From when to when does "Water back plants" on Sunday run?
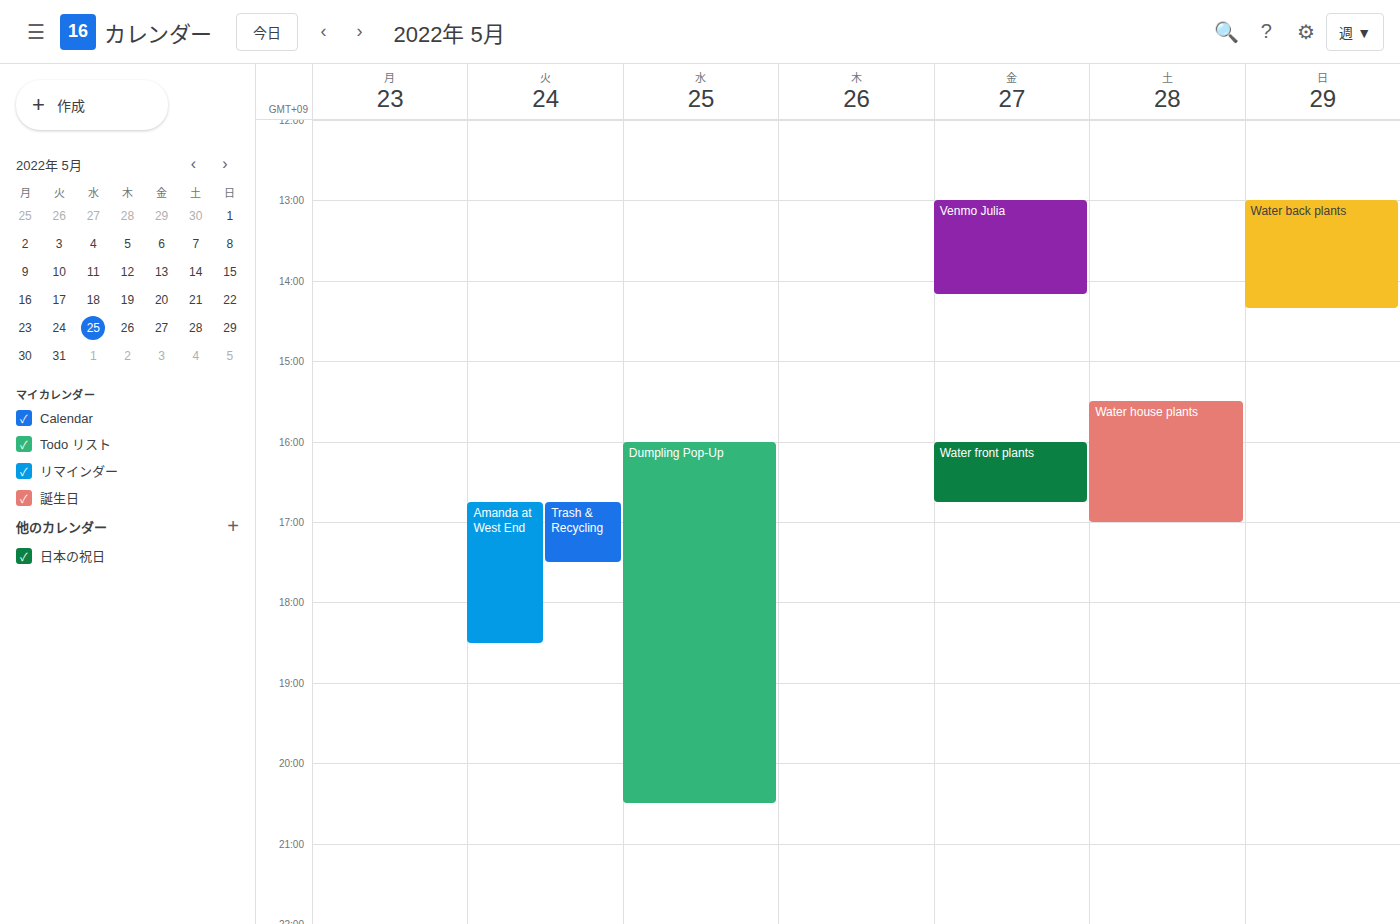
1:00 PM to 2:20 PM